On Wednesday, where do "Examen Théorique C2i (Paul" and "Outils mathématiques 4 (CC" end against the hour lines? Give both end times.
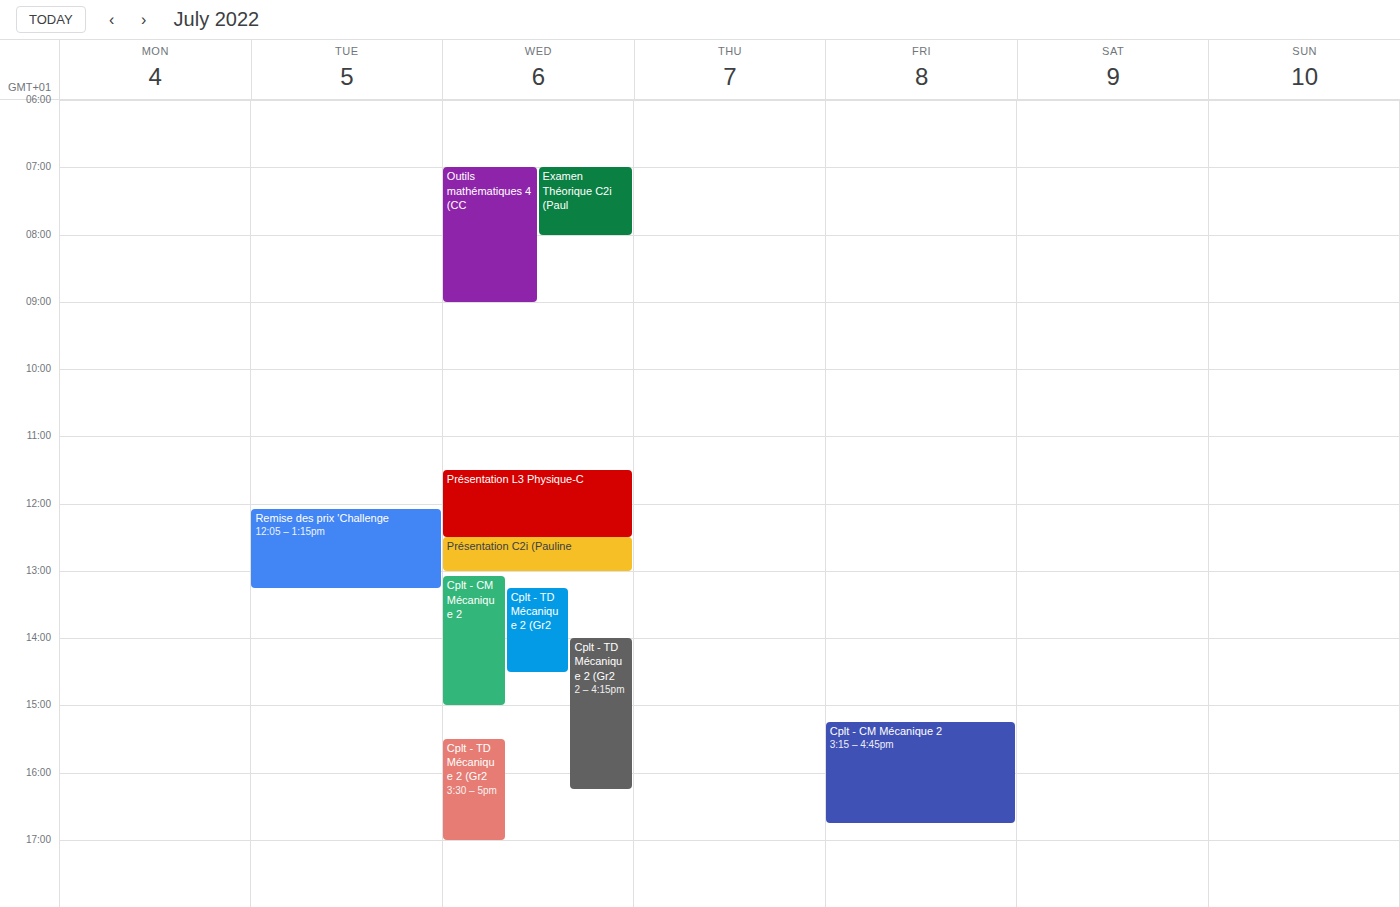
"Examen Théorique C2i (Paul": 08:00, exactly on the 08:00 line. "Outils mathématiques 4 (CC": 09:00, exactly on the 09:00 line.